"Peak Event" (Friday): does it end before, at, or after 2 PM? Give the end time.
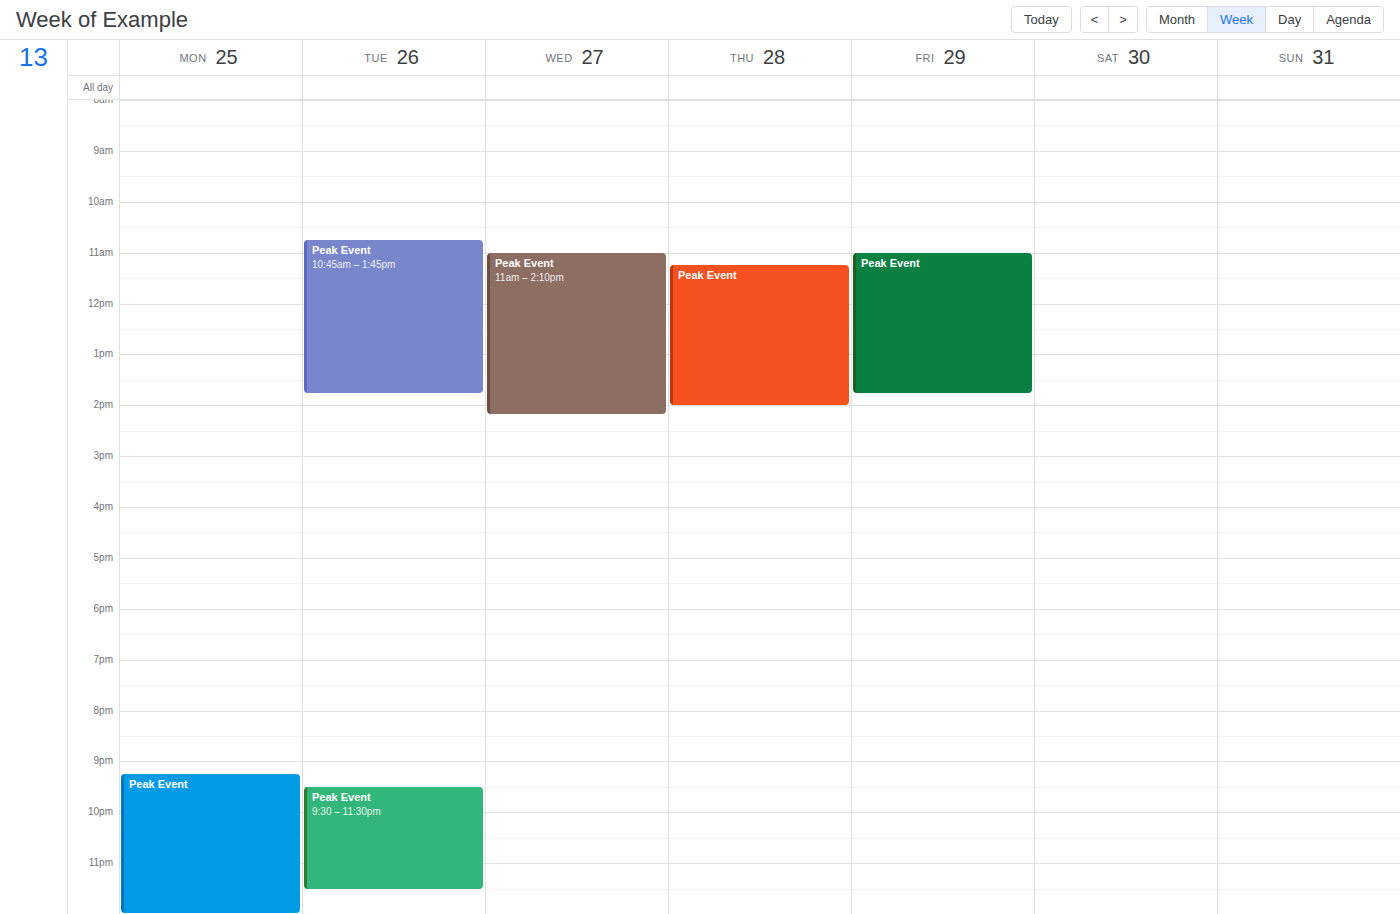
1:45 PM -- before 2 PM, 15 minutes above the 2 PM line.